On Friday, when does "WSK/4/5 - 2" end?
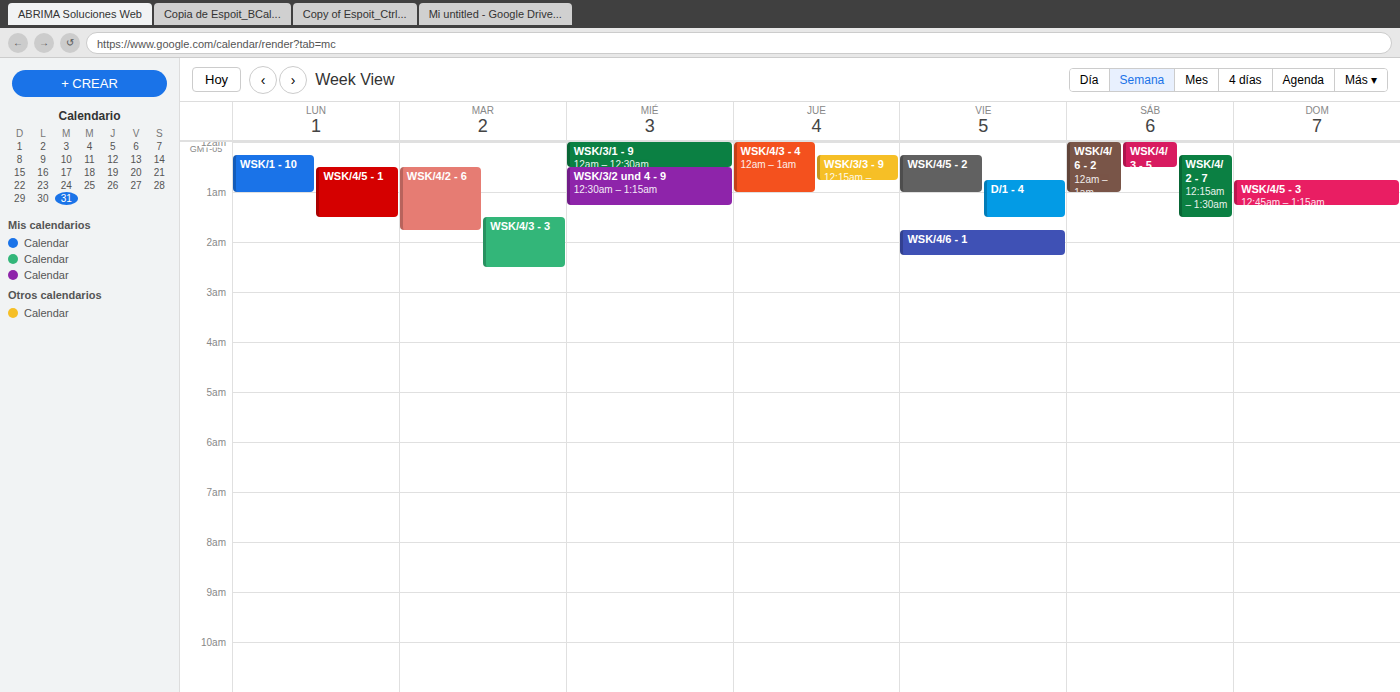
1:00 AM